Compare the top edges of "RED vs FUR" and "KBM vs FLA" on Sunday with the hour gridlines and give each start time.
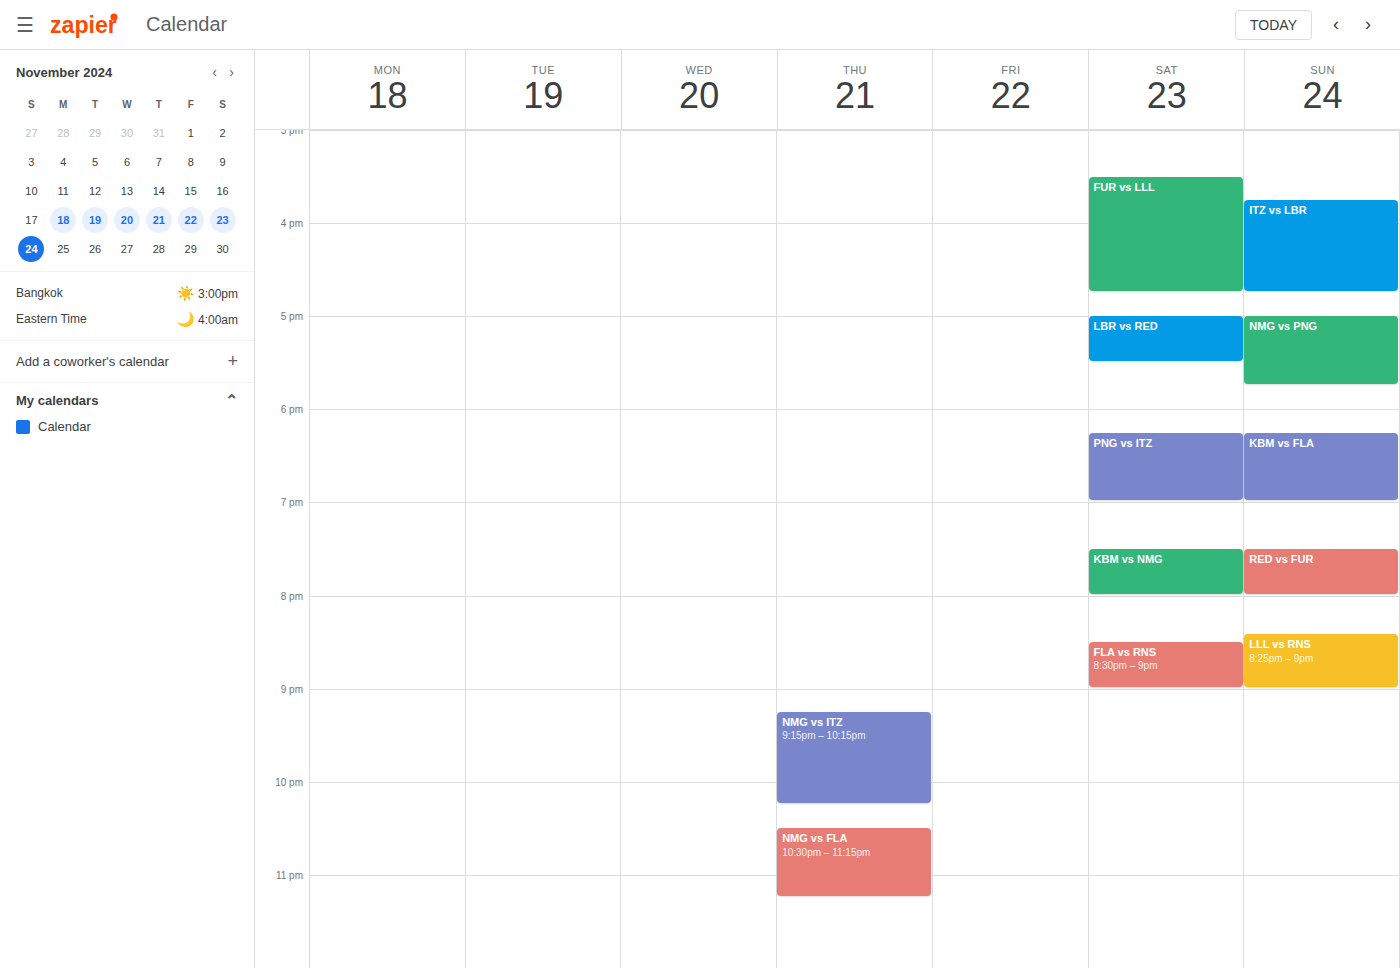
"RED vs FUR": 7:30 PM, halfway between the 7 PM and 8 PM lines. "KBM vs FLA": 6:15 PM, neither: a quarter of the way from the 6 PM line to the 7 PM line.